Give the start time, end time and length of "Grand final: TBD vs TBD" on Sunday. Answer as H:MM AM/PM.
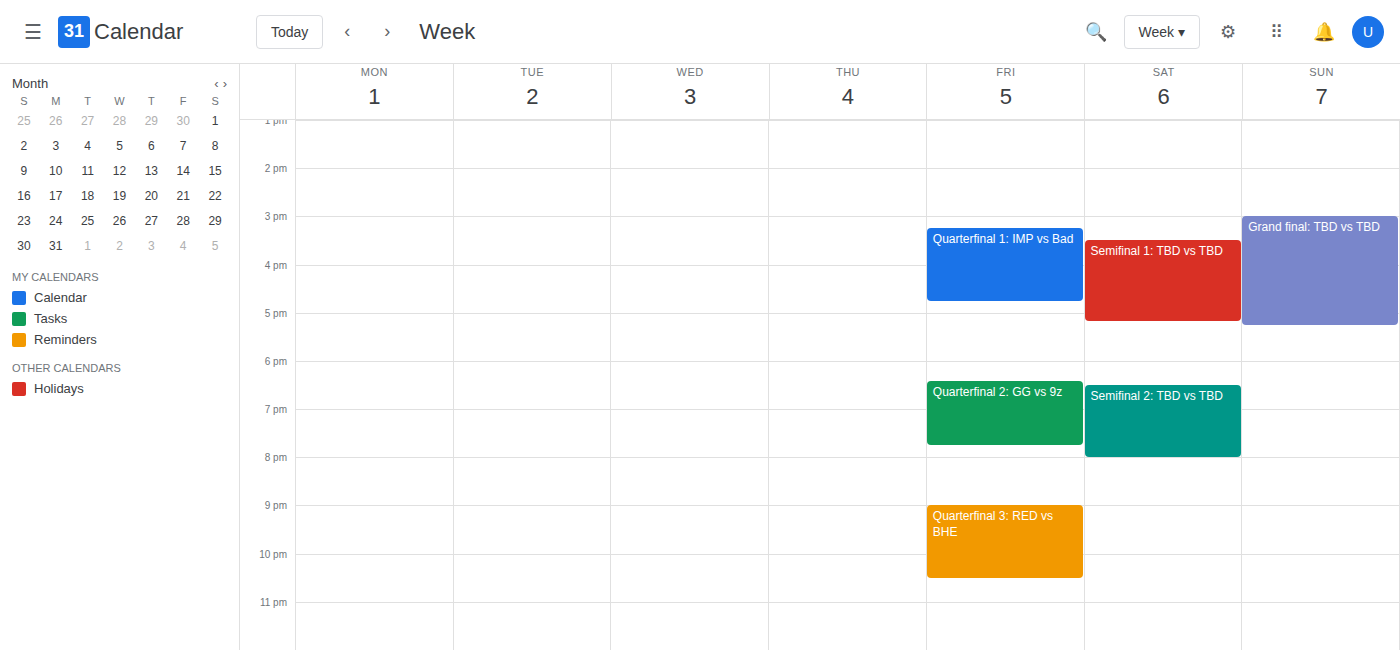
3:00 PM to 5:15 PM, 2 hours 15 minutes